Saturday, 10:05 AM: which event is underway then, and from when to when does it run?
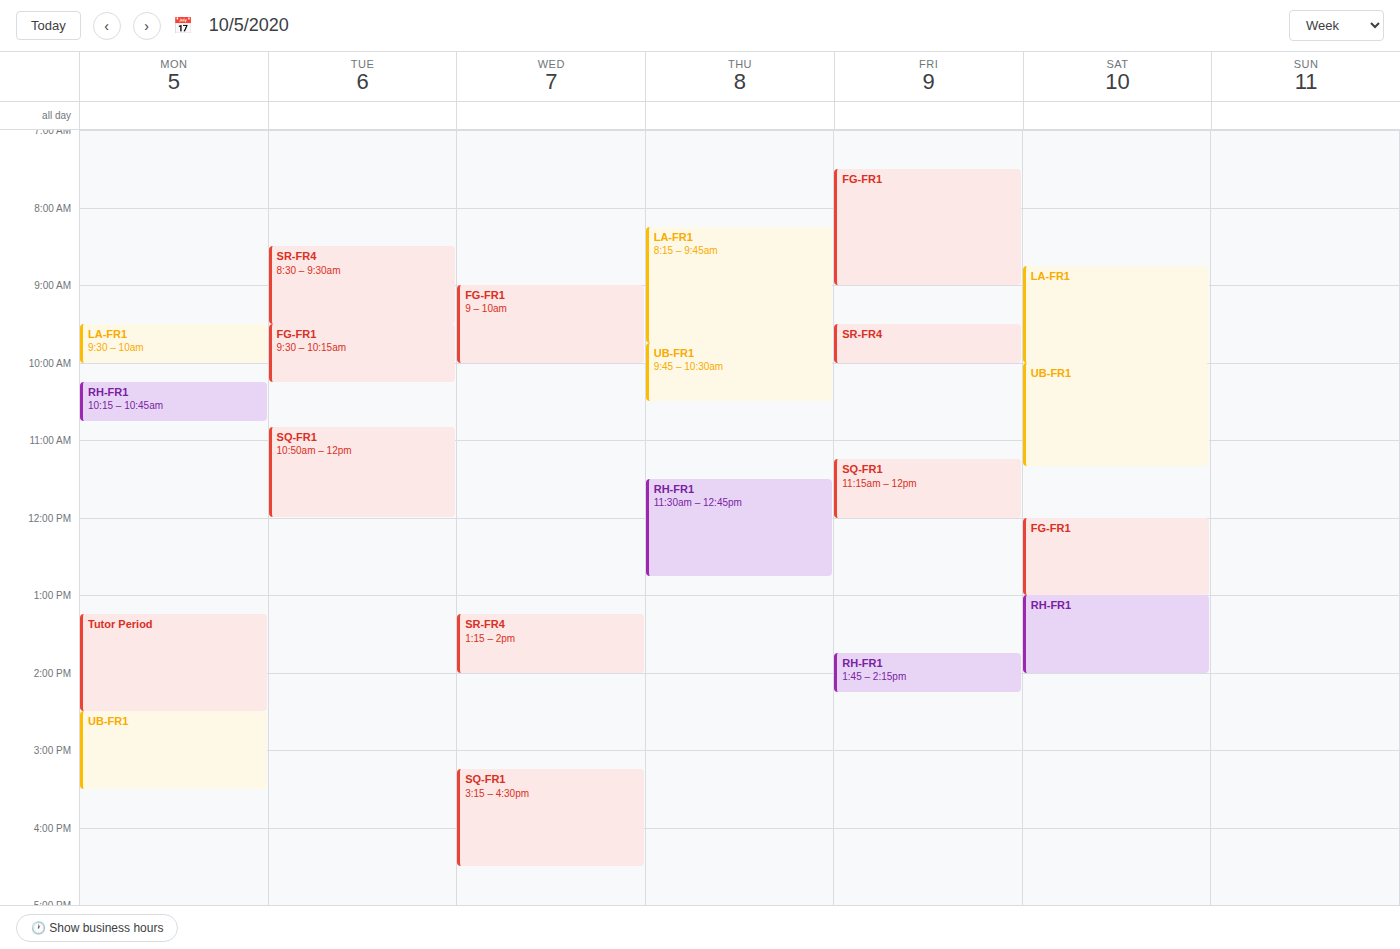
"UB-FR1", 10:00 AM to 11:20 AM